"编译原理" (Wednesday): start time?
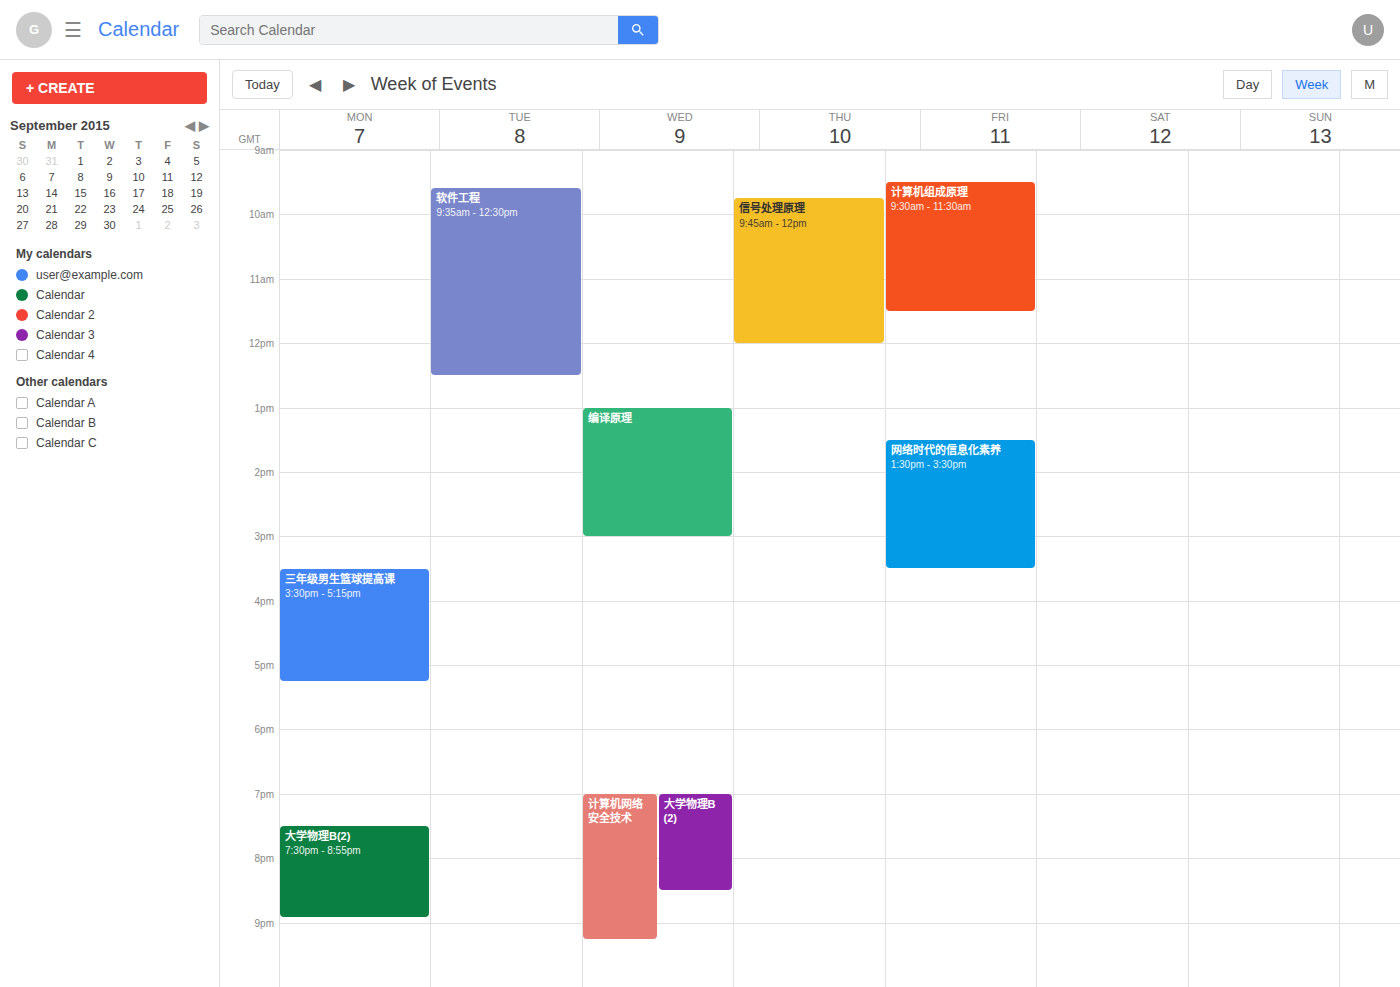
1:00 PM